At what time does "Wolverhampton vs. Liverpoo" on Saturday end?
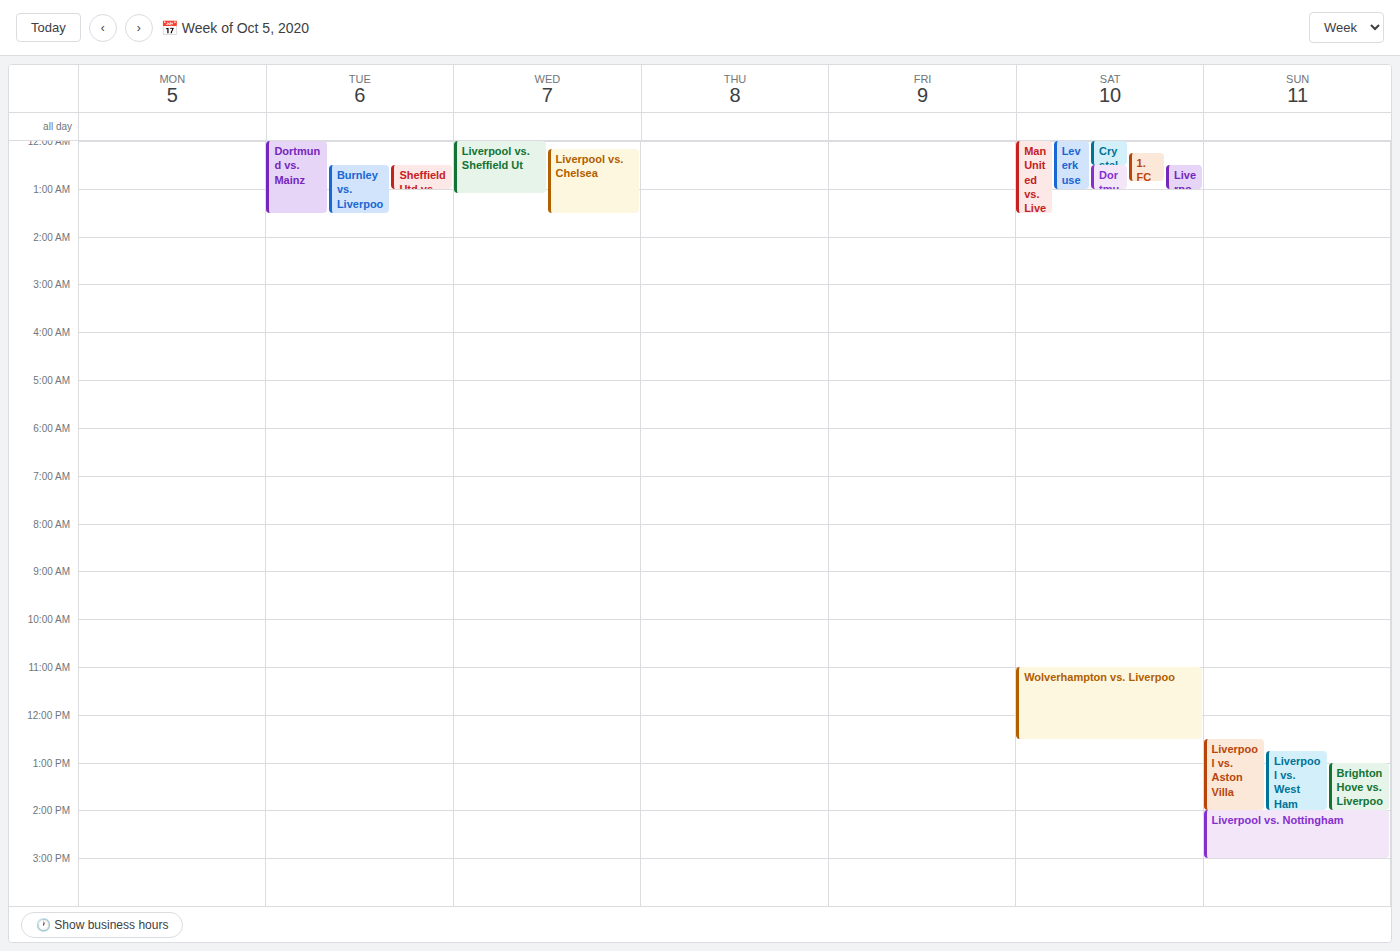
12:30 PM